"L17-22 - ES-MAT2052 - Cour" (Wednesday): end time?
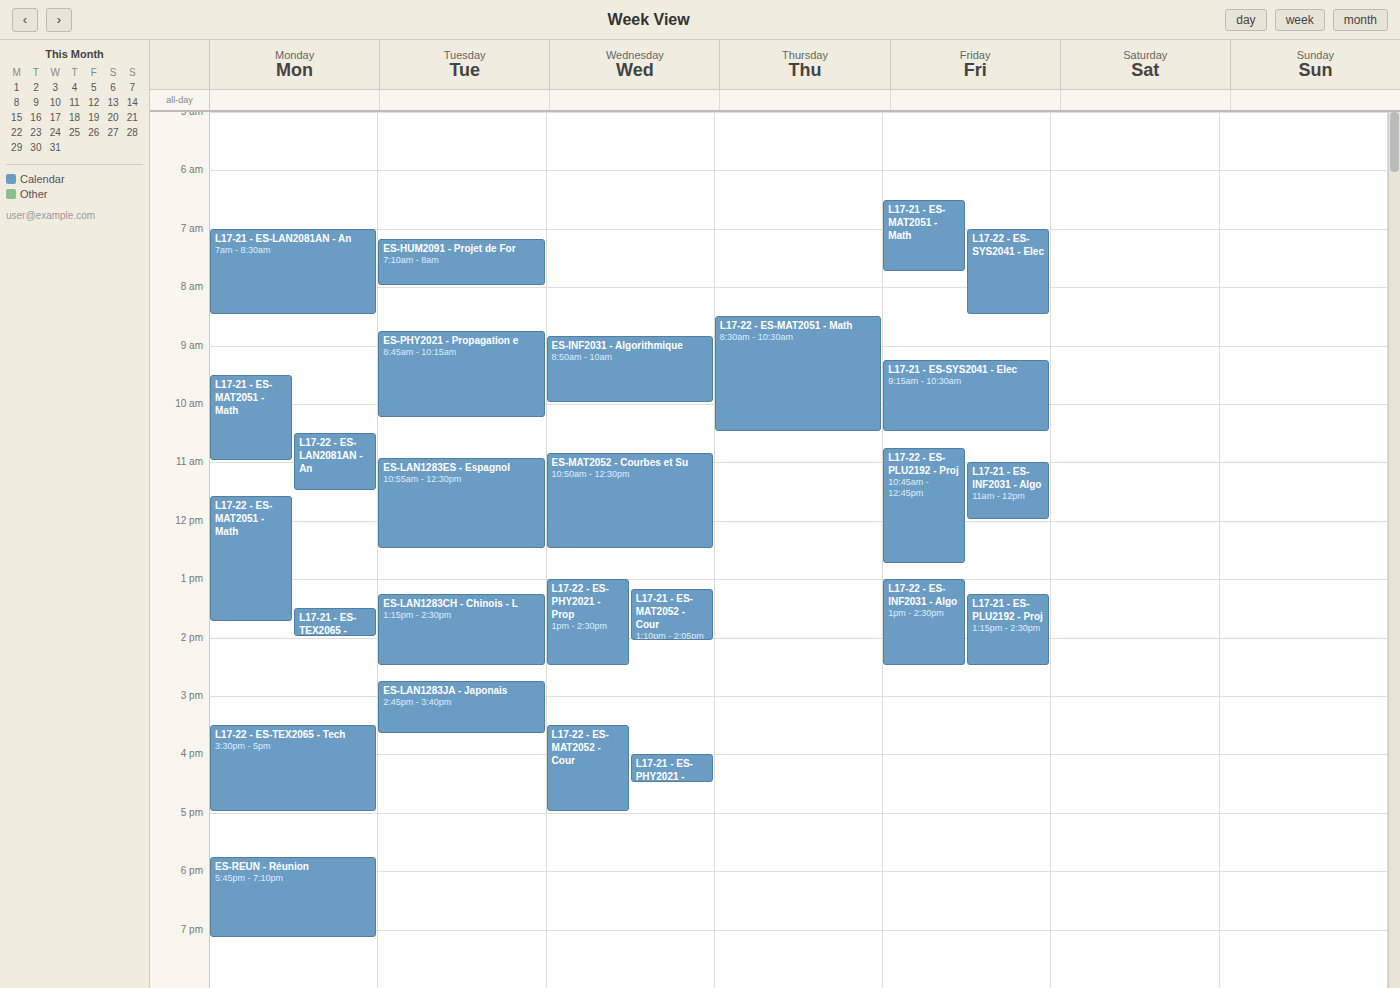
5:00 PM